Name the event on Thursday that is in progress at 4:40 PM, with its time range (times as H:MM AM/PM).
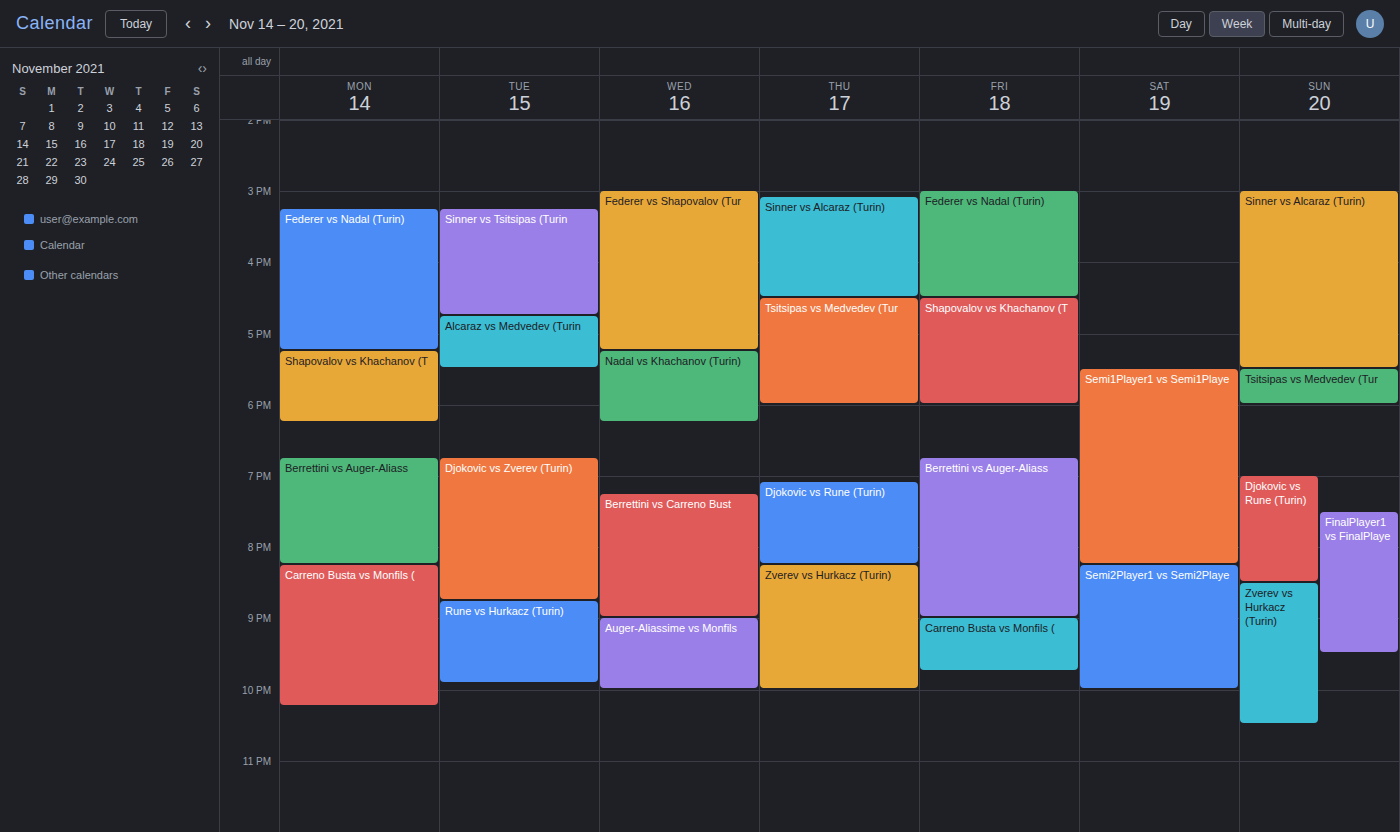
"Tsitsipas vs Medvedev (Tur", 4:30 PM to 6:00 PM